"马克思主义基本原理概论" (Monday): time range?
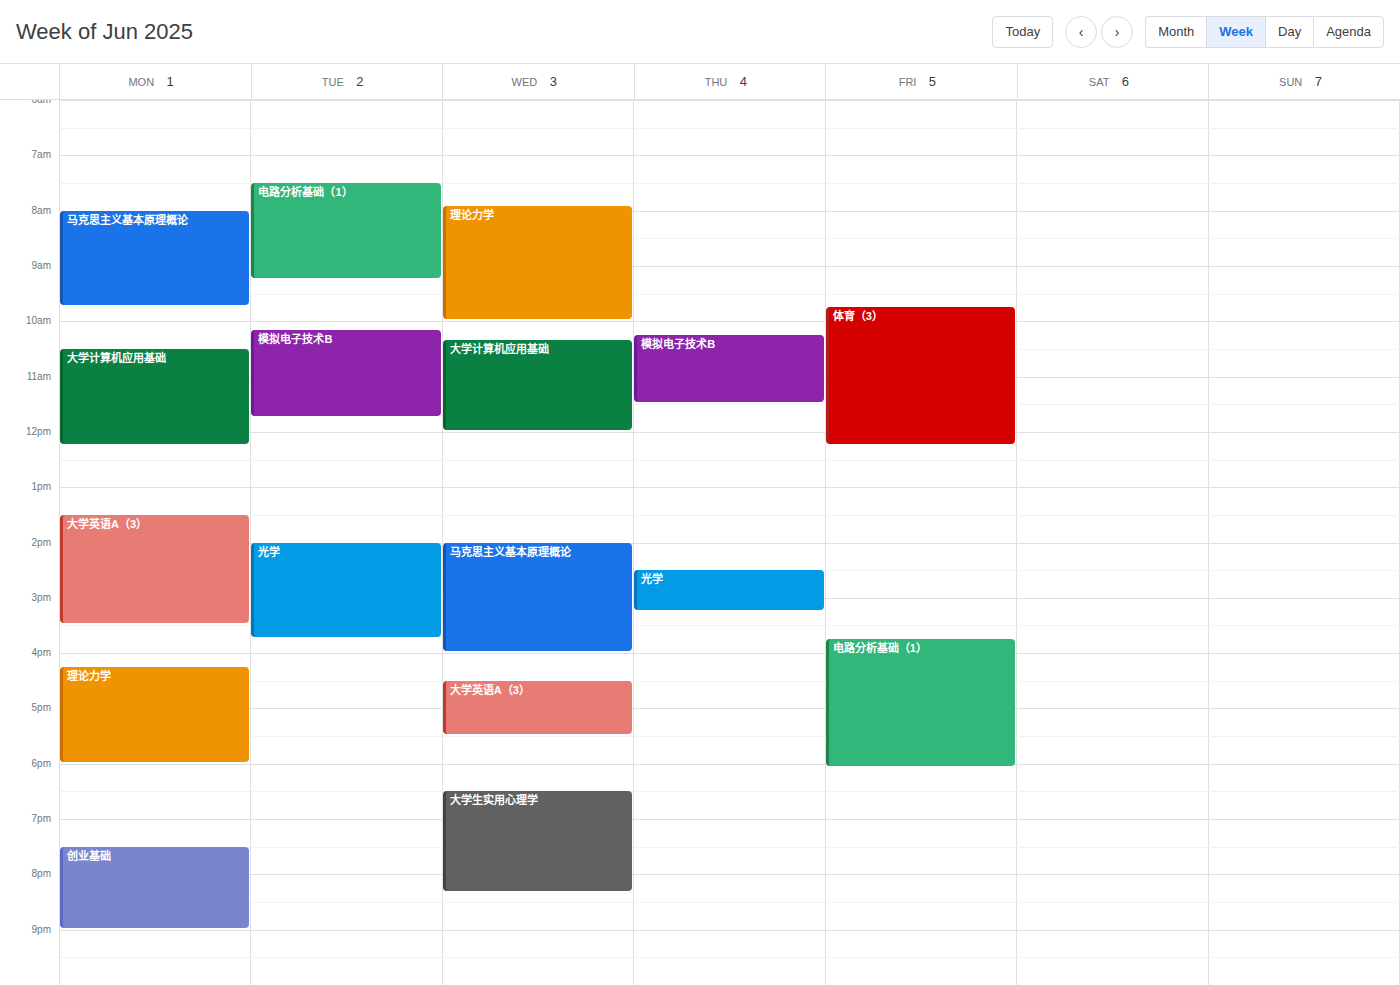
8:00 AM to 9:45 AM